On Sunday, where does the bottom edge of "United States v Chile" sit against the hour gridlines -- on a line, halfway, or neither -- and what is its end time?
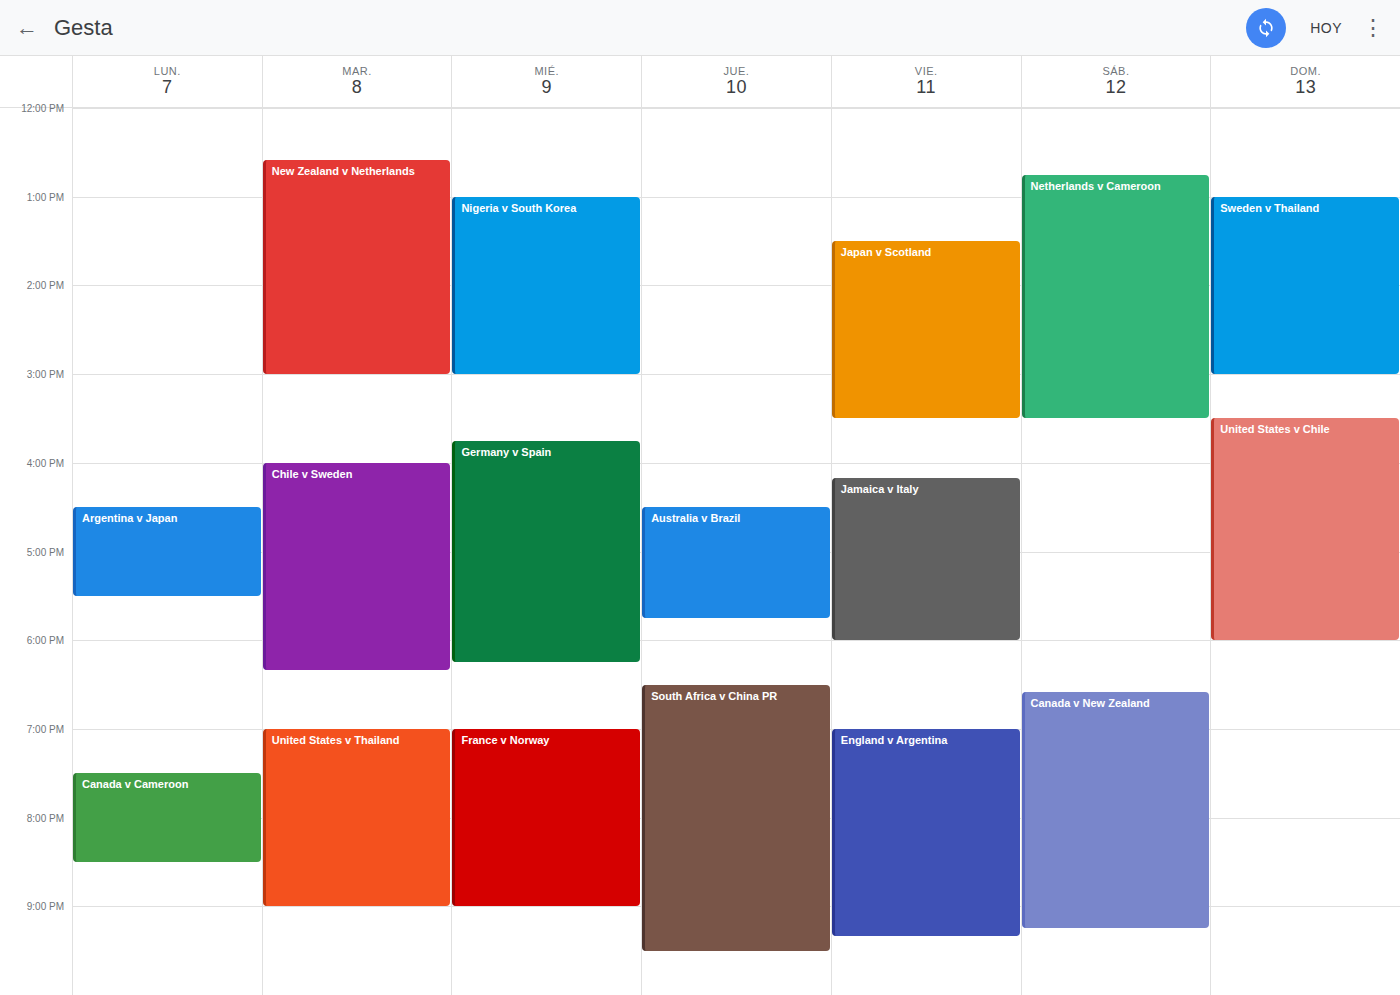
6:00 PM -- exactly on the 6 PM line.